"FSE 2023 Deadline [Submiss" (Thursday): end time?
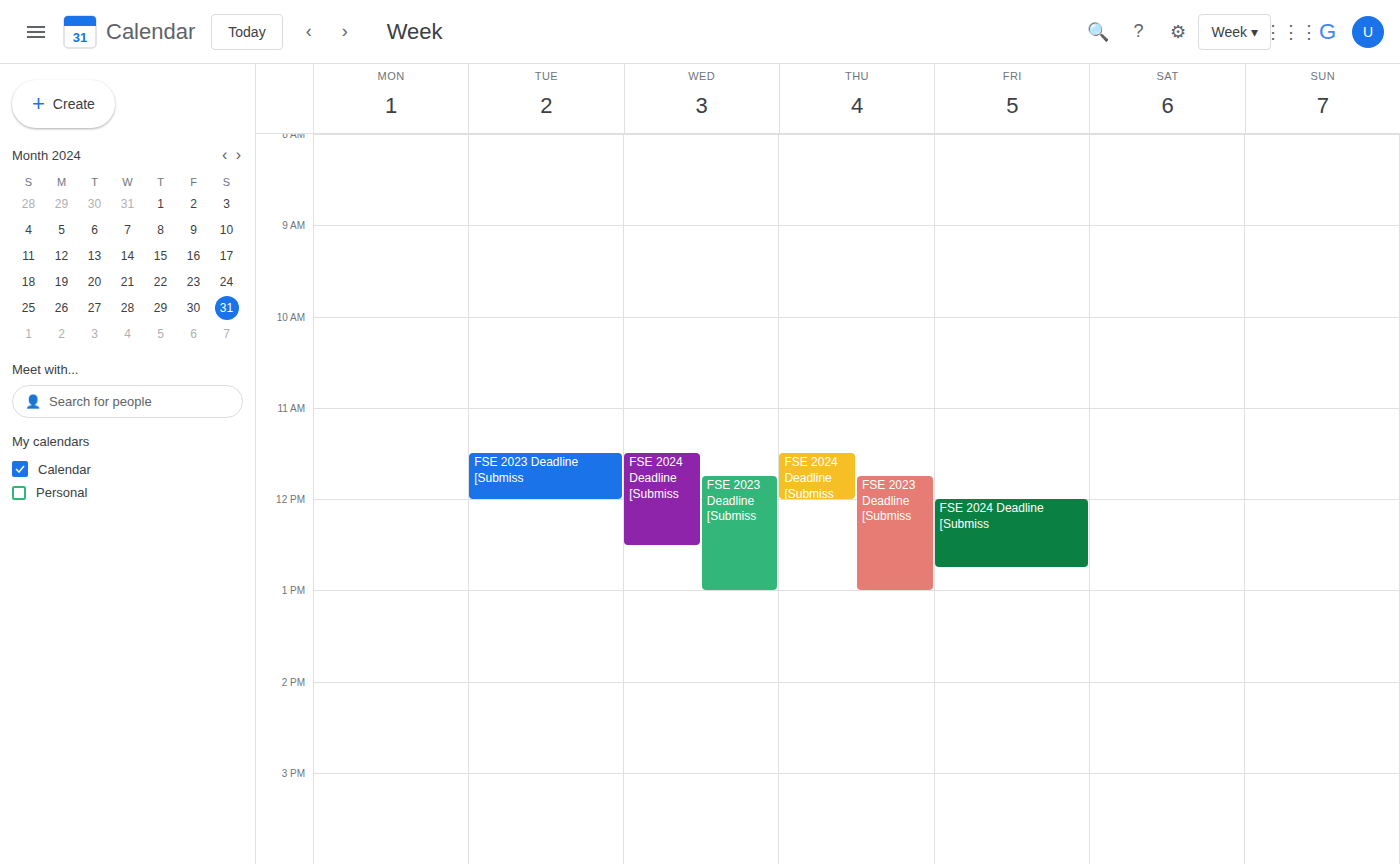
1:00 PM